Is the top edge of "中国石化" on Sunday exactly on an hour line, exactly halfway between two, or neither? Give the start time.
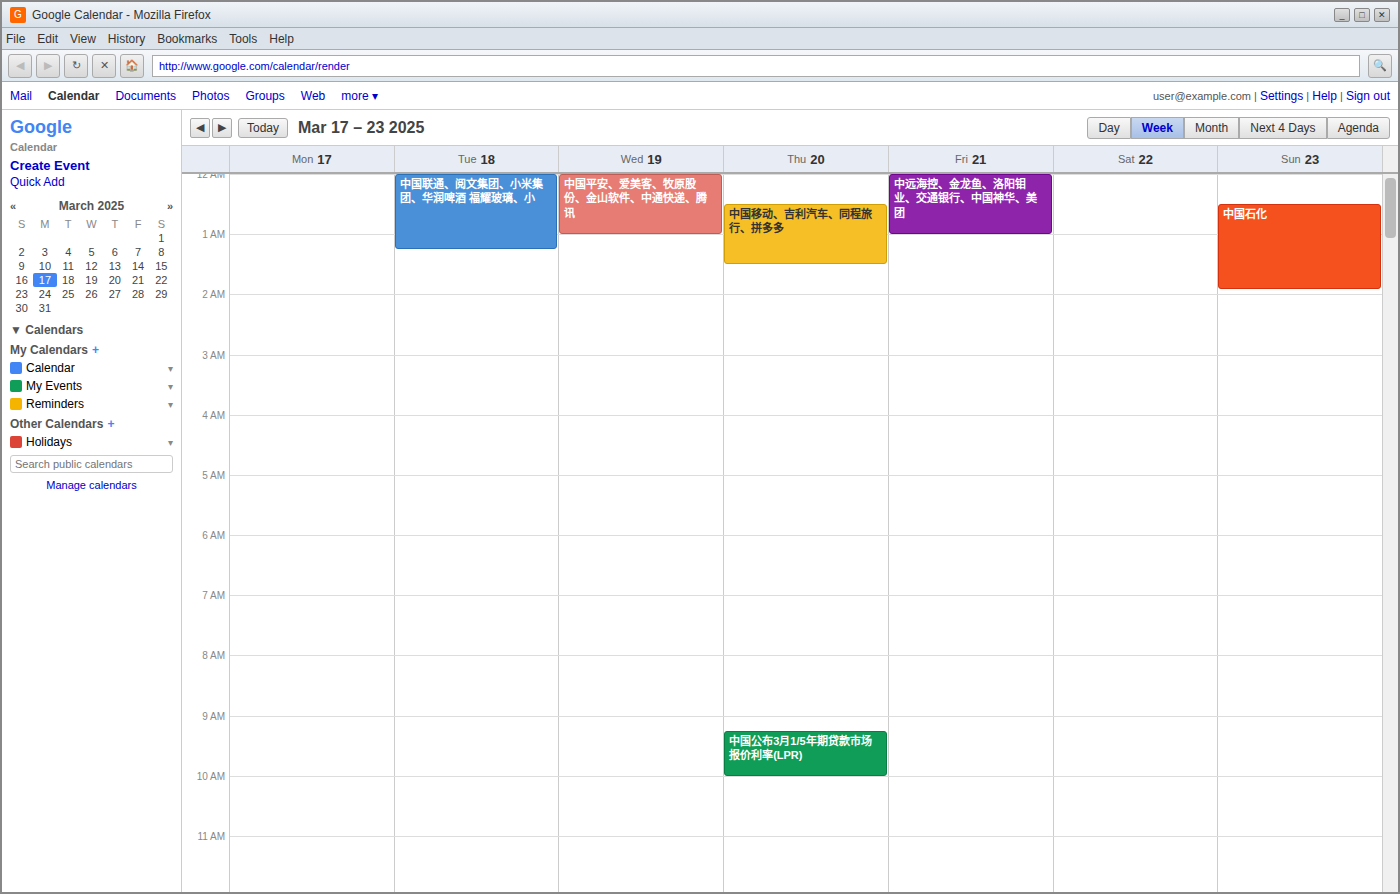
12:30 AM -- halfway between the 12 AM and 1 AM lines.